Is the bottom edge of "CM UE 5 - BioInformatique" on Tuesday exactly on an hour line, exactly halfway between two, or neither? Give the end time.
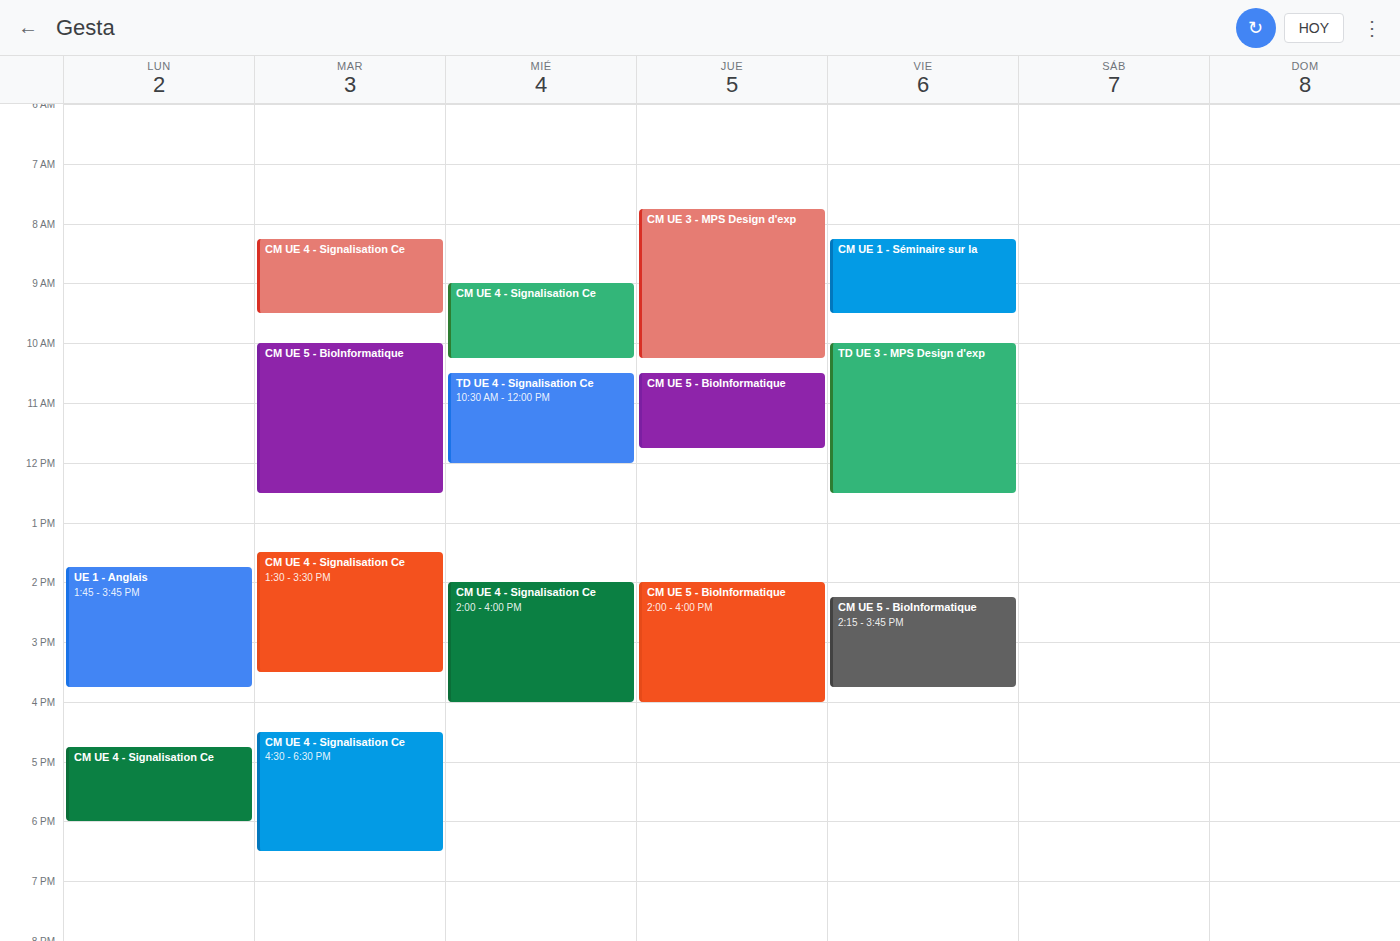
12:30 PM -- halfway between the 12 PM and 1 PM lines.